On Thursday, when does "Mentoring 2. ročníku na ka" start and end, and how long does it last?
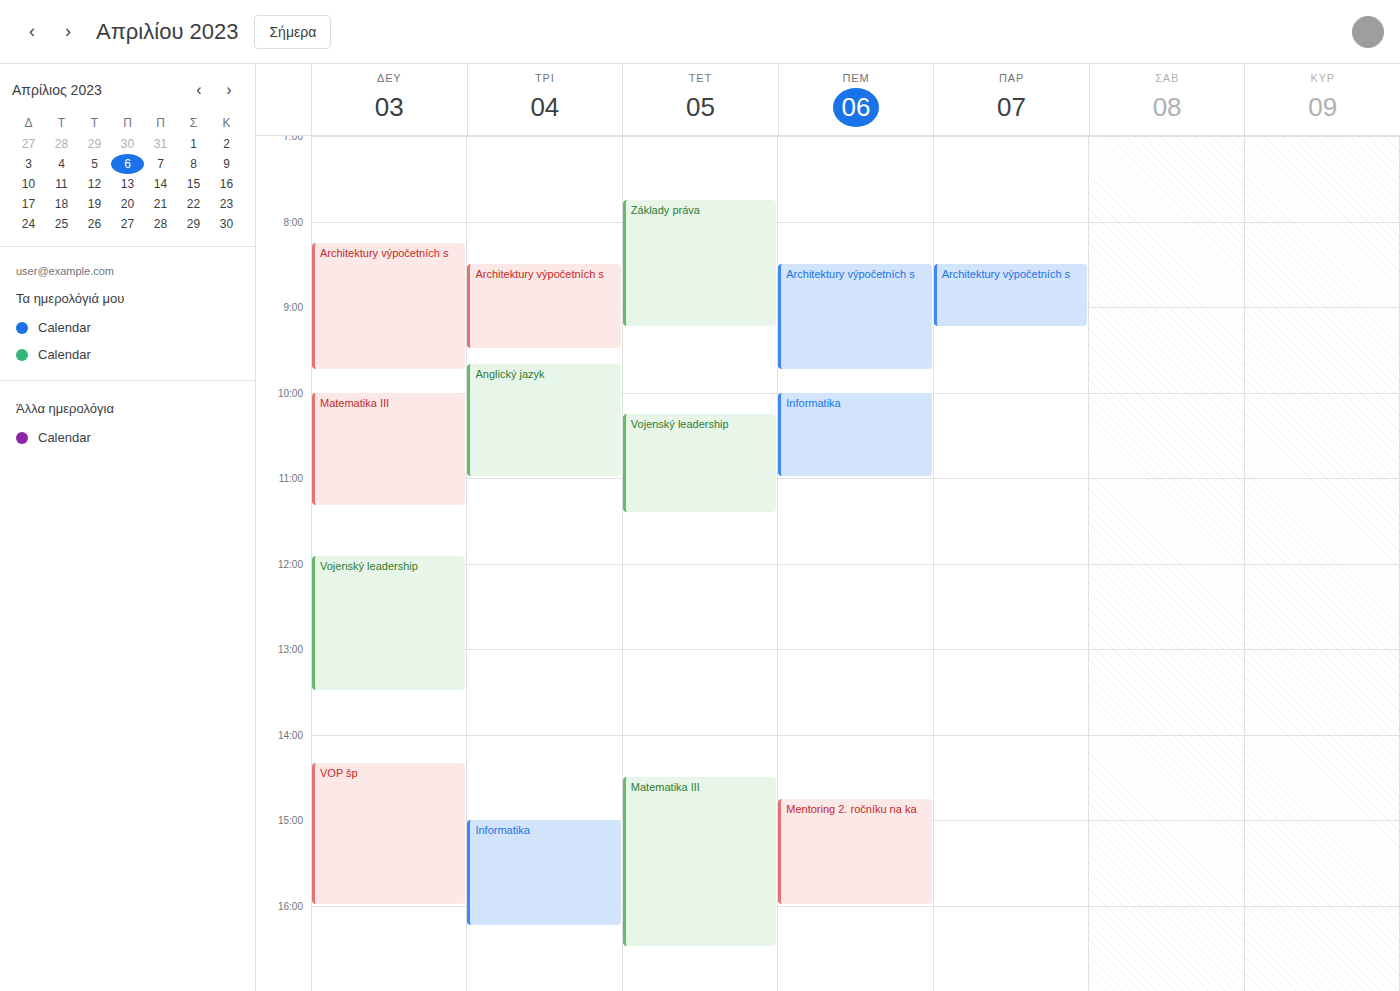
2:45 PM to 4:00 PM, 1 hour 15 minutes